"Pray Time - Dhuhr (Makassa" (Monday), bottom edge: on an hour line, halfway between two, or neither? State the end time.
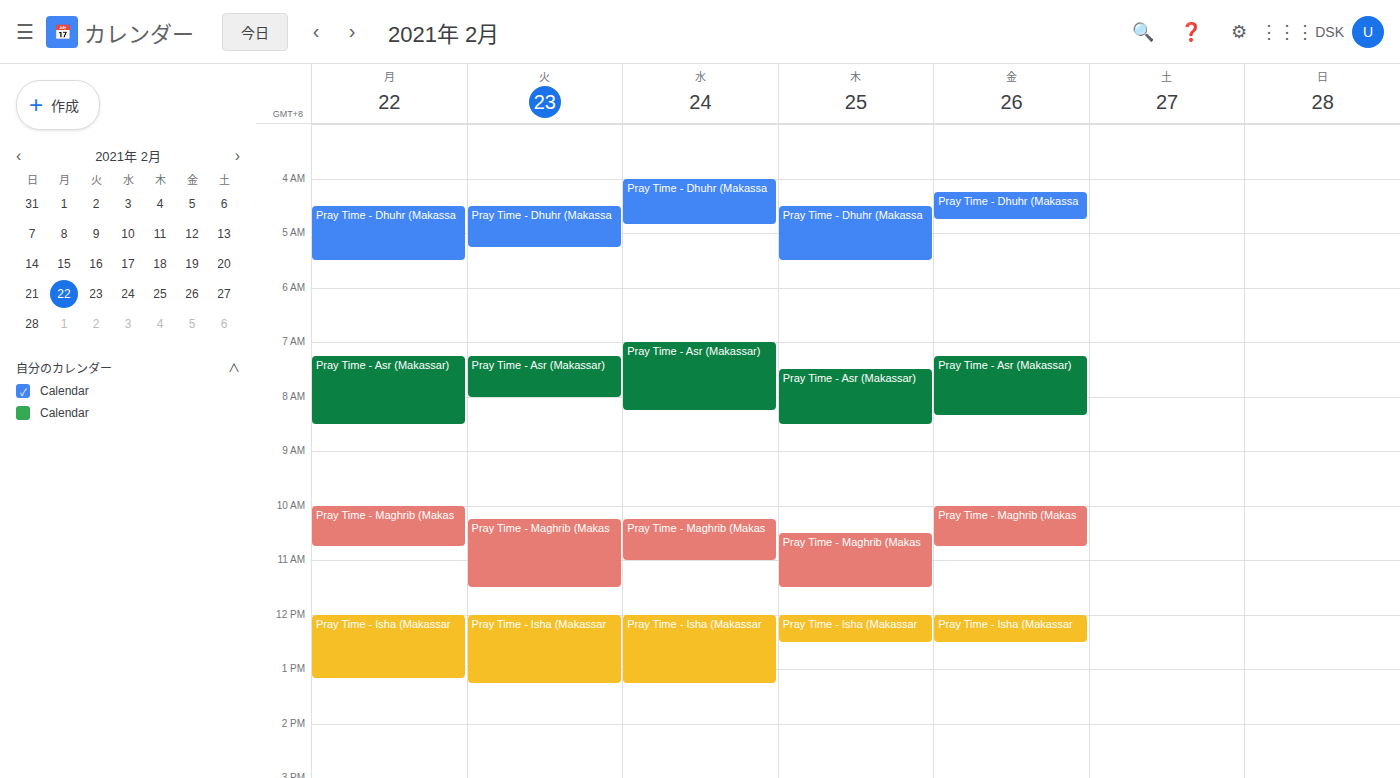
5:30 AM -- halfway between the 5 AM and 6 AM lines.